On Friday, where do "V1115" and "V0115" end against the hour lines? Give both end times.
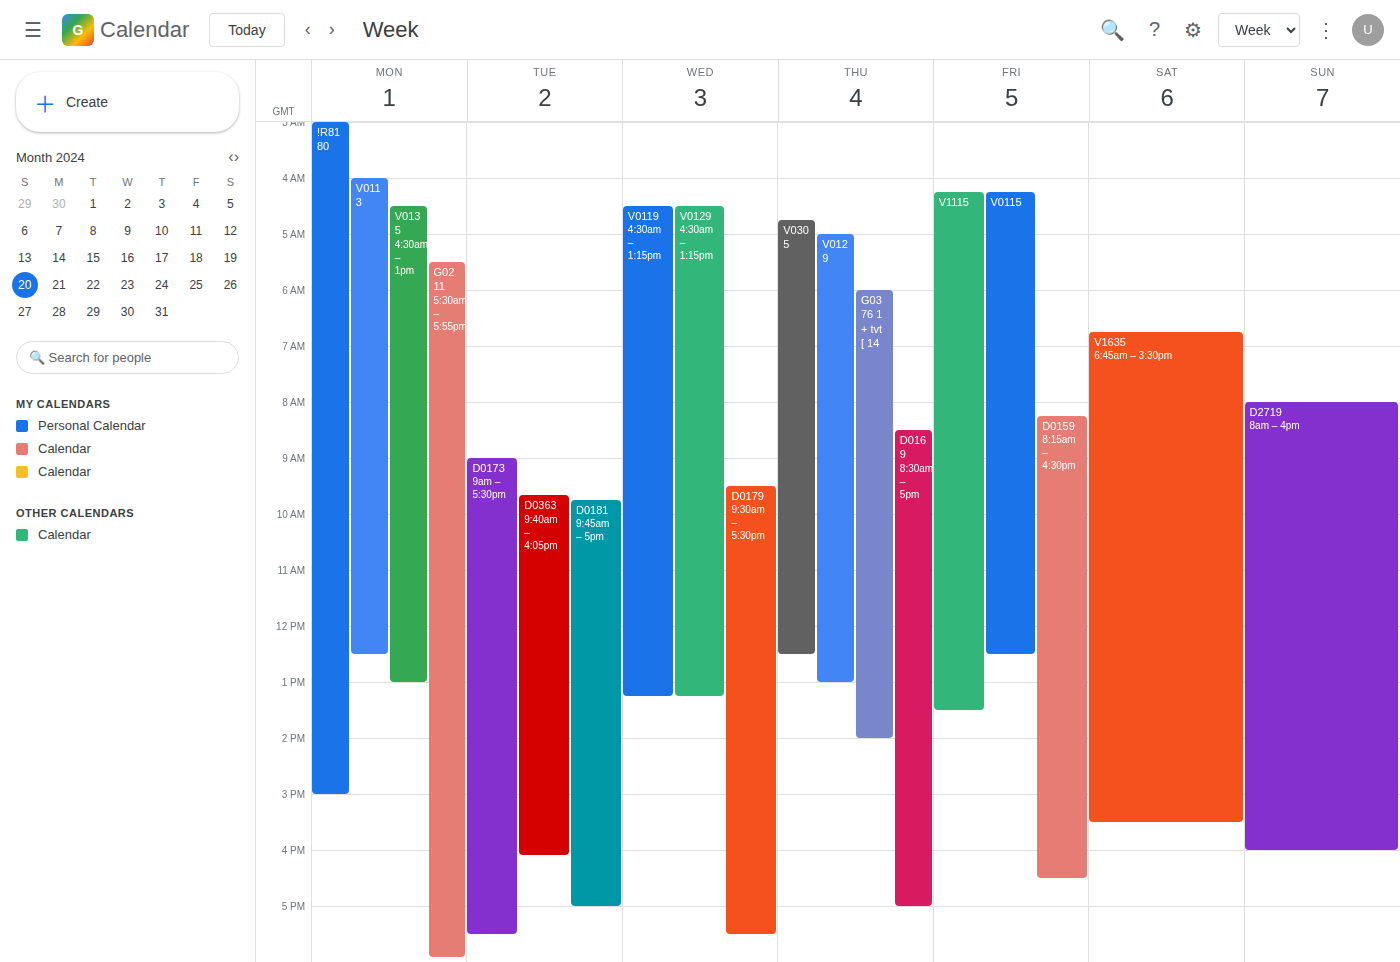
"V1115": 1:30 PM, halfway between the 1 PM and 2 PM lines. "V0115": 12:30 PM, halfway between the 12 PM and 1 PM lines.